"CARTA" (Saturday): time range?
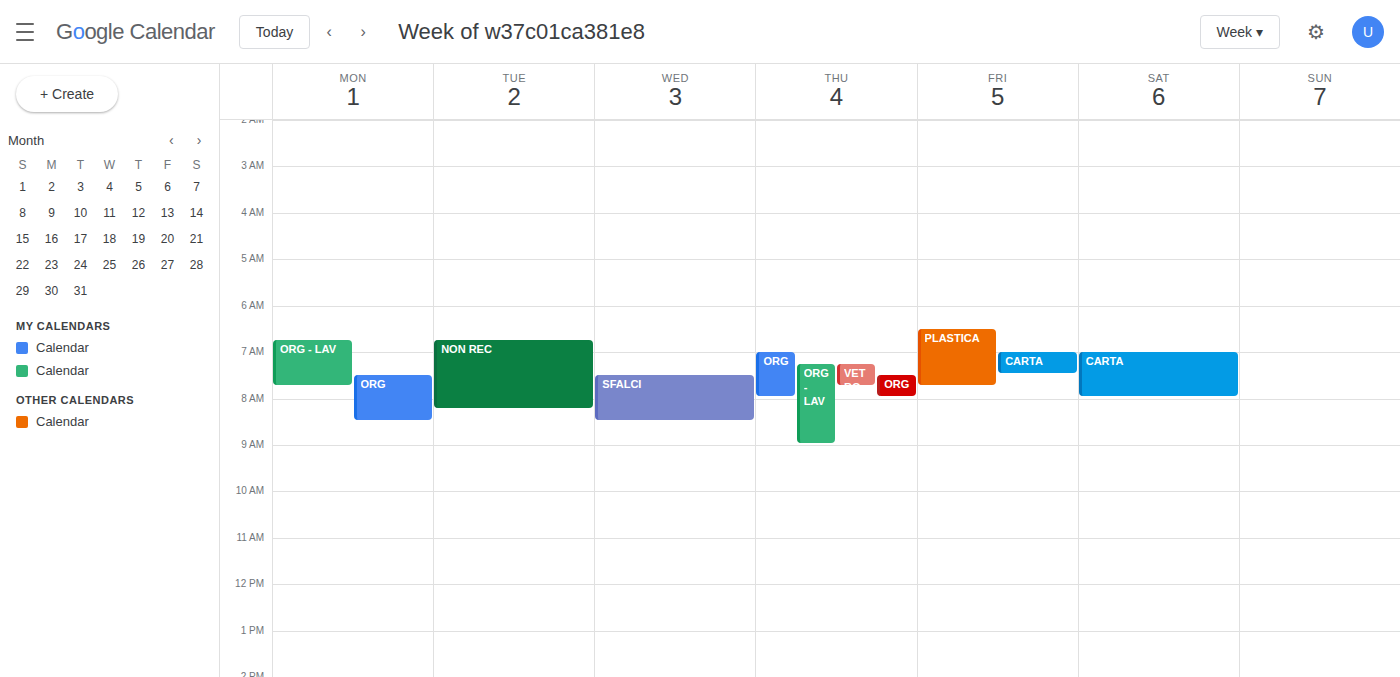
07:00 to 08:00